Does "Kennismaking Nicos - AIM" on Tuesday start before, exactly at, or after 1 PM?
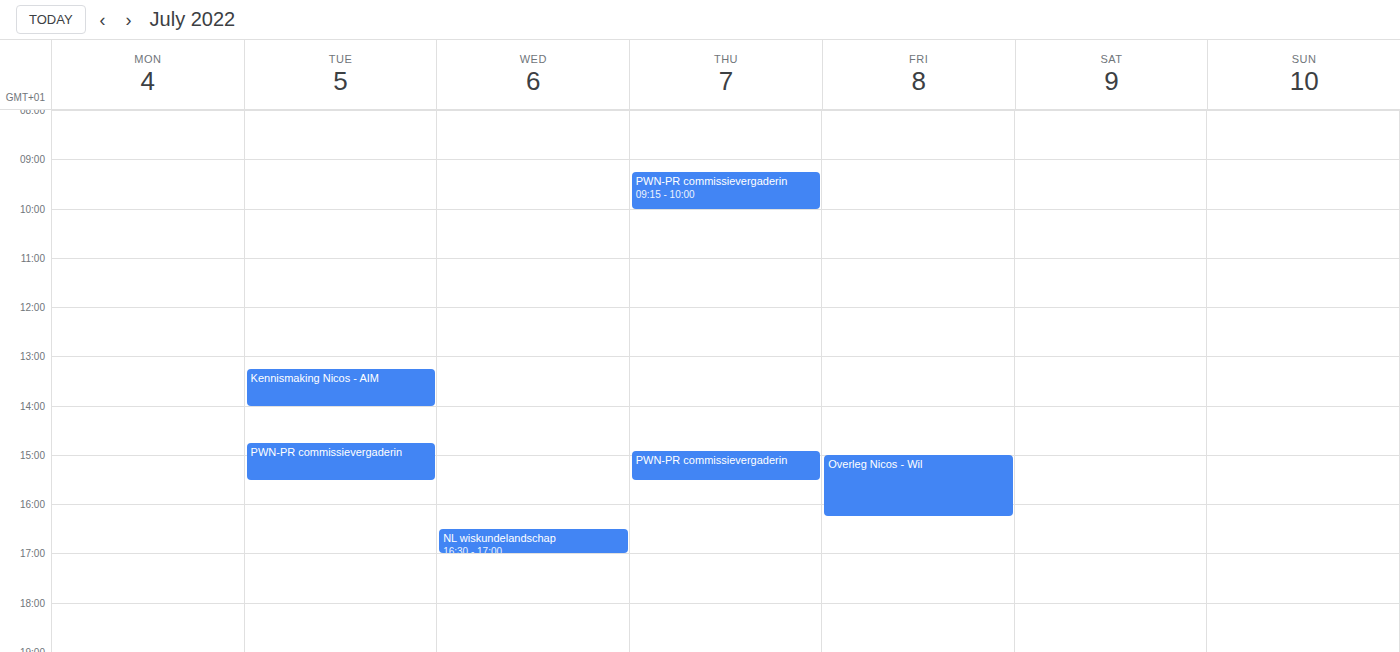
1:15 PM -- after 1 PM, 15 minutes below the 1 PM line.